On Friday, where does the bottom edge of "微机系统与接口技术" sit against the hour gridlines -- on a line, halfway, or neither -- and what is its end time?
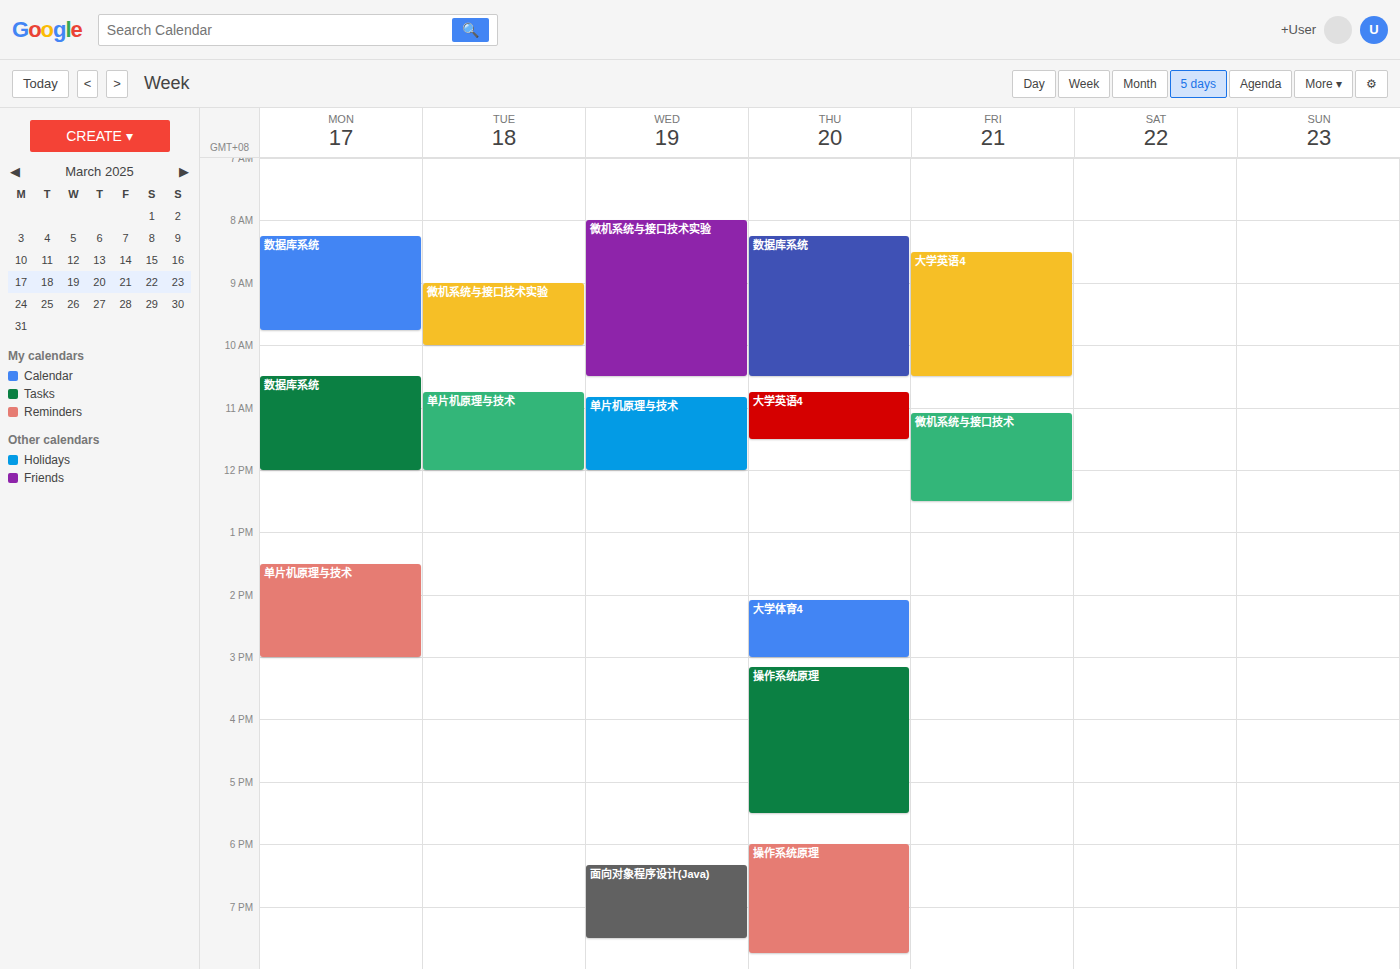
12:30 -- halfway between the 12:00 and 13:00 lines.